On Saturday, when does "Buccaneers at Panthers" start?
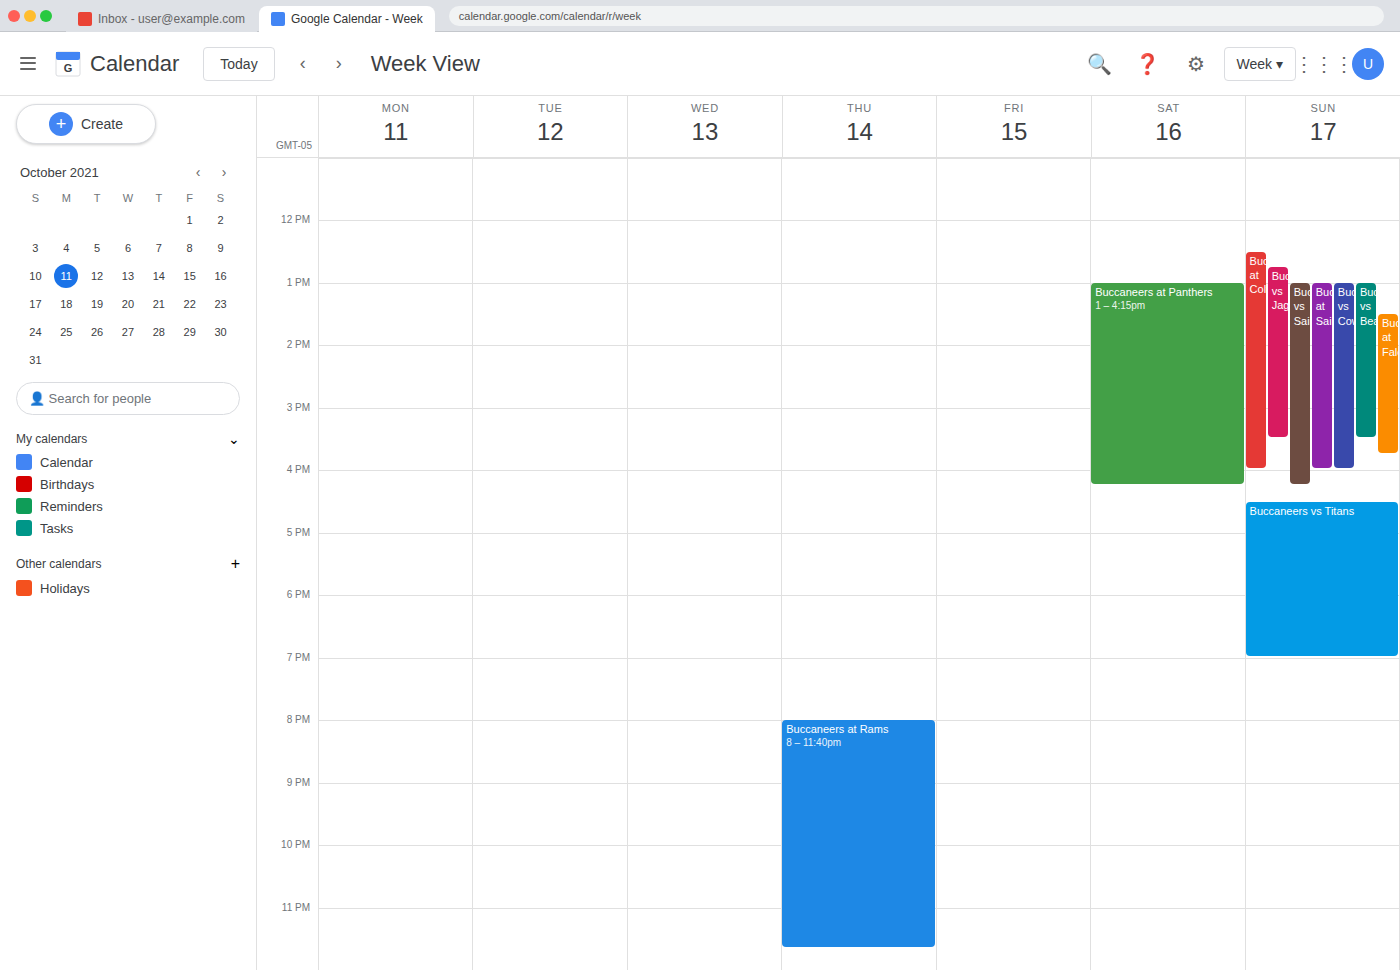
13:00